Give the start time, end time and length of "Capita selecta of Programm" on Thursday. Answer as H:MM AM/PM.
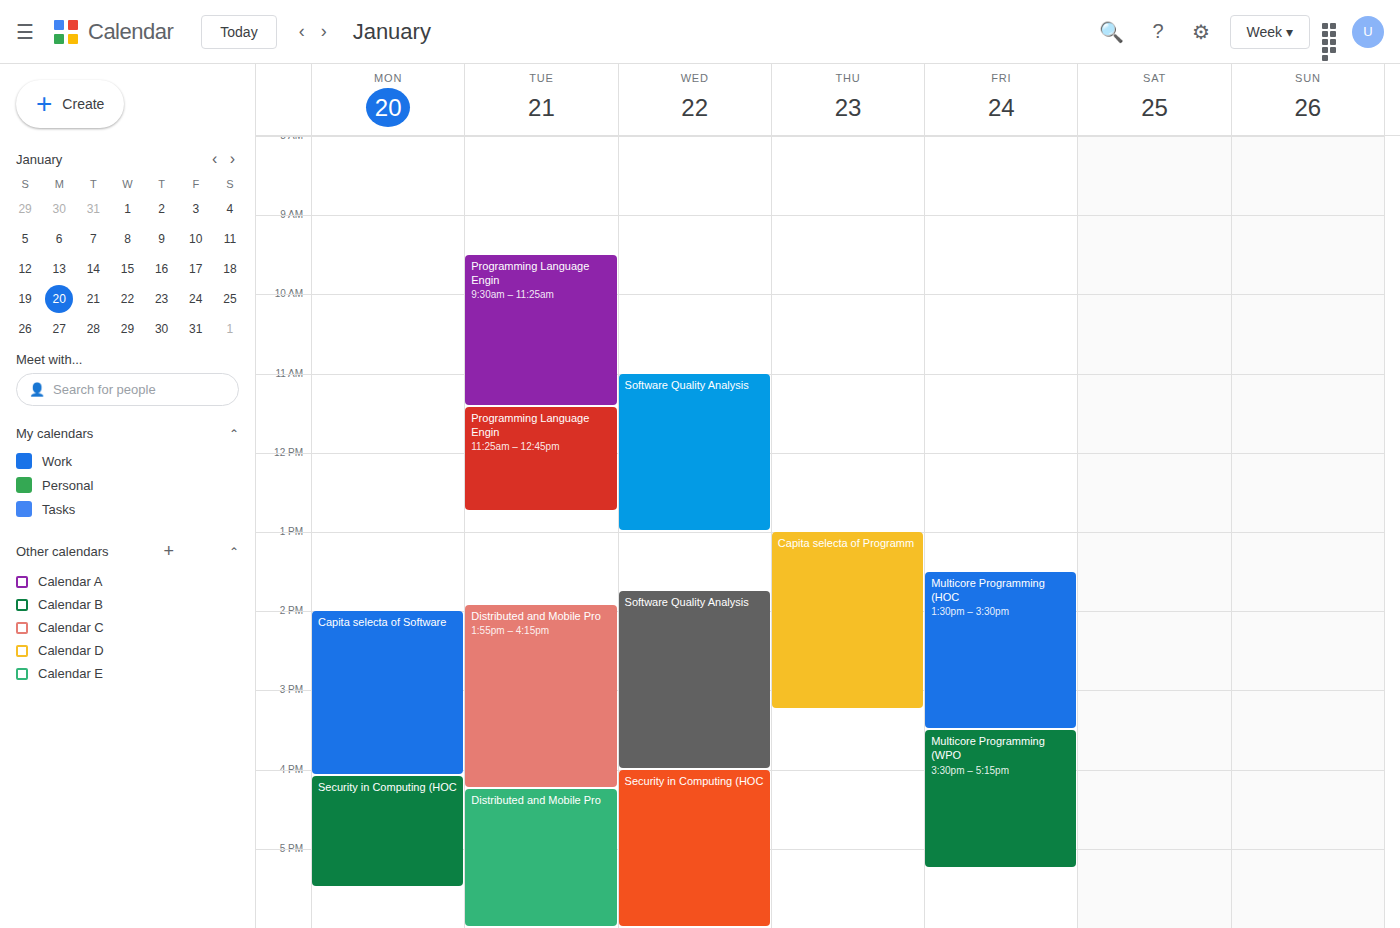
1:00 PM to 3:15 PM, 2 hours 15 minutes